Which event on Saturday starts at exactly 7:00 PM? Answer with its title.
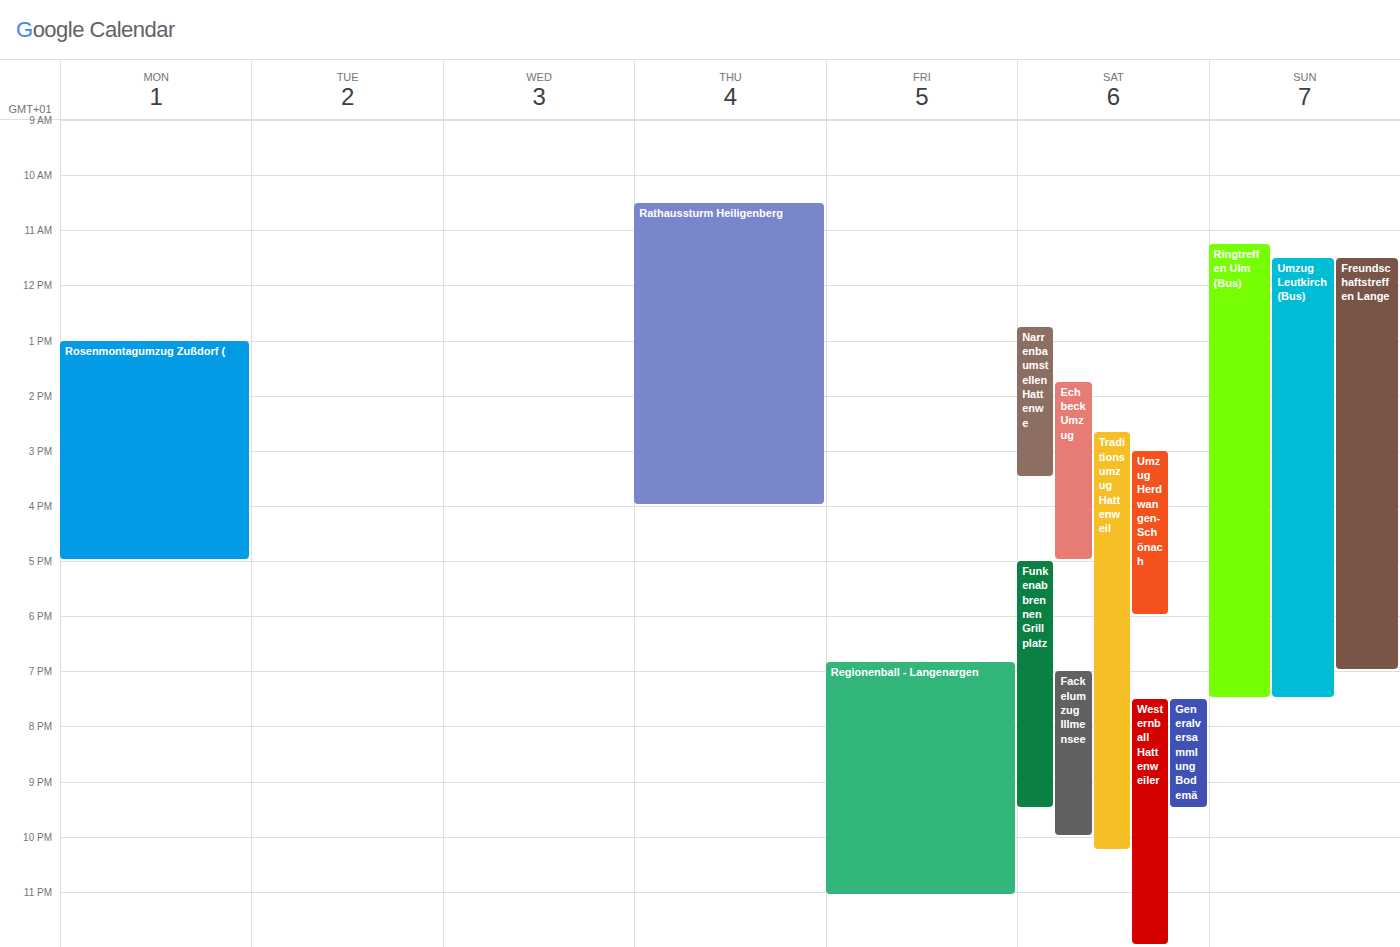
"Fackelumzug Illmensee"